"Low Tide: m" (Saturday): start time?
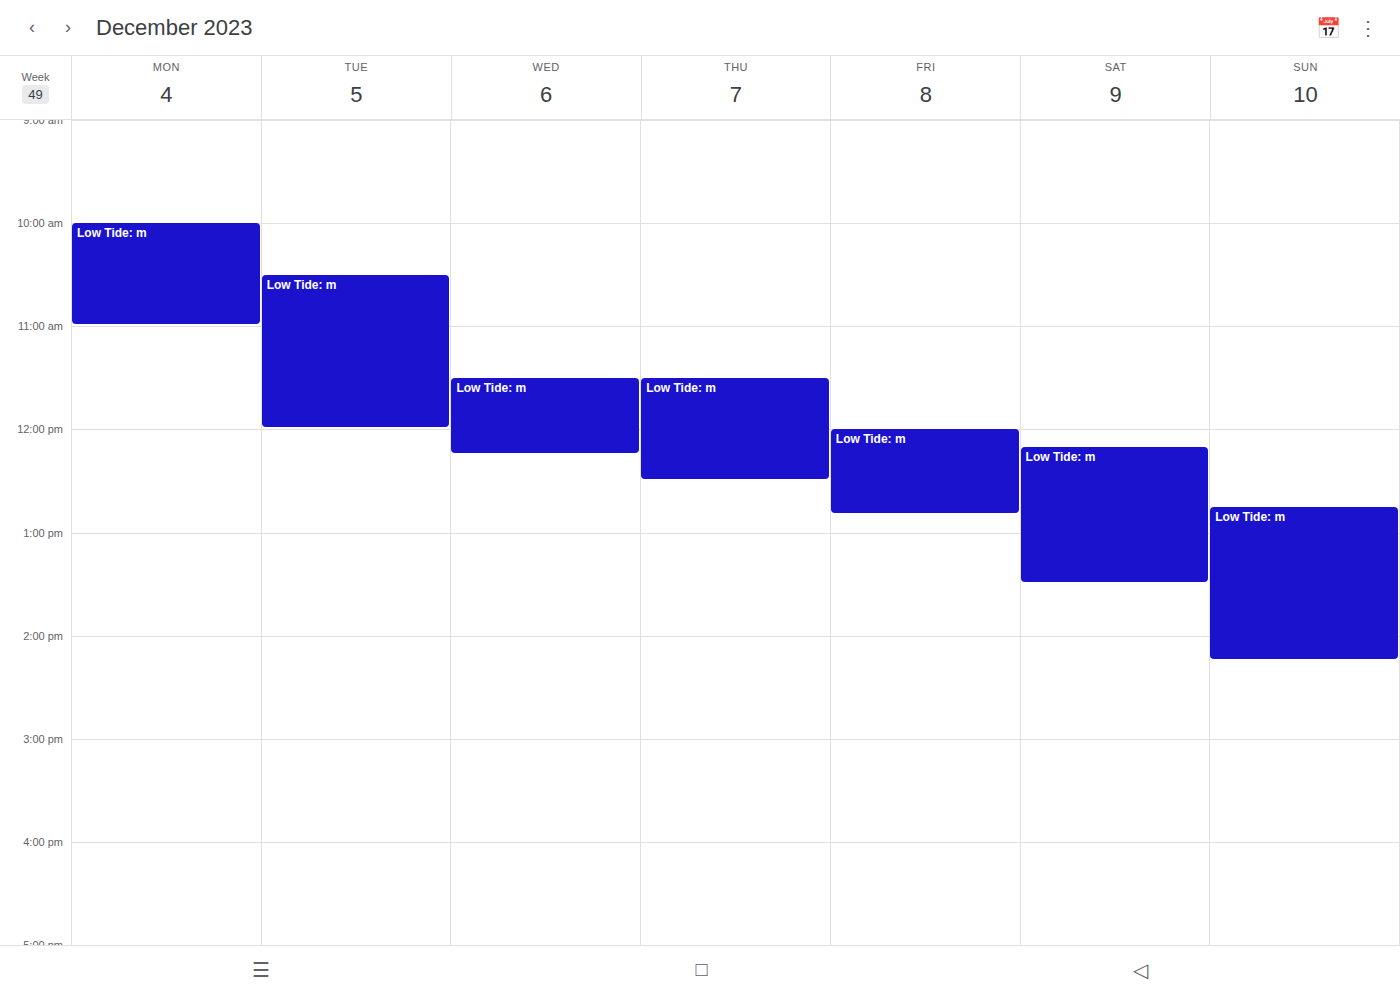
12:10